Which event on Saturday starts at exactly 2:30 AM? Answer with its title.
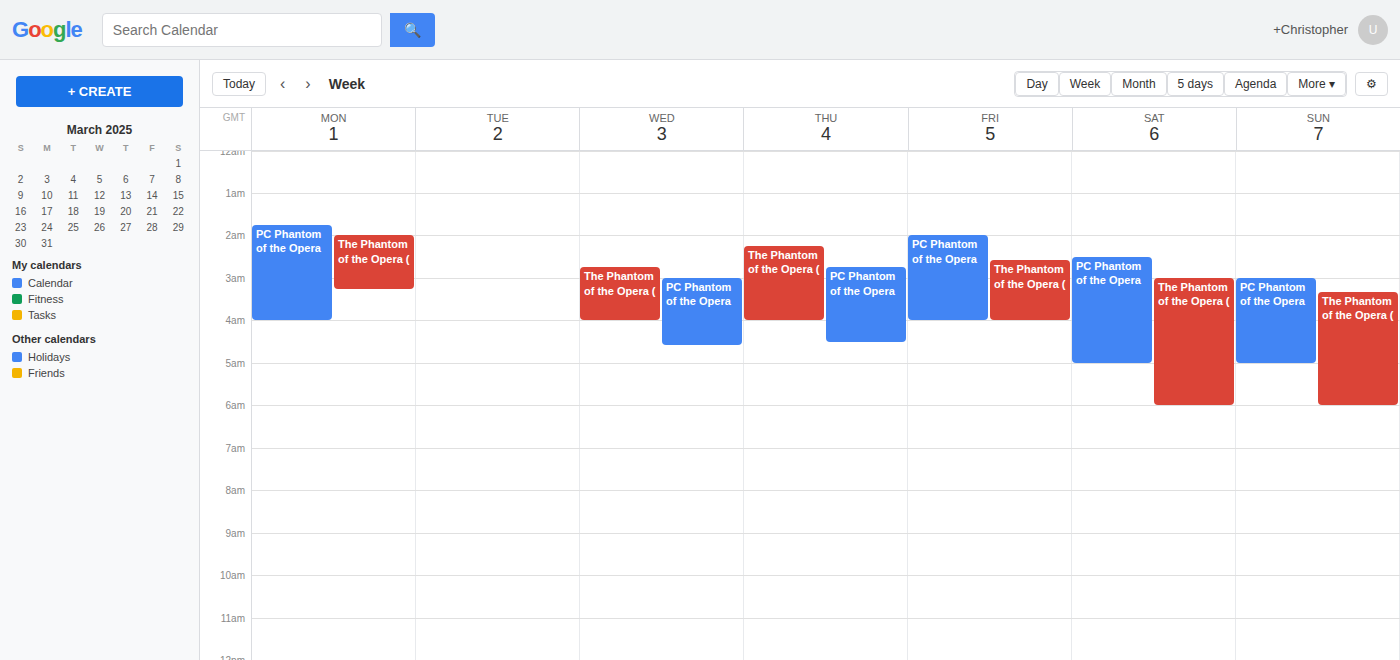
"PC Phantom of the Opera"